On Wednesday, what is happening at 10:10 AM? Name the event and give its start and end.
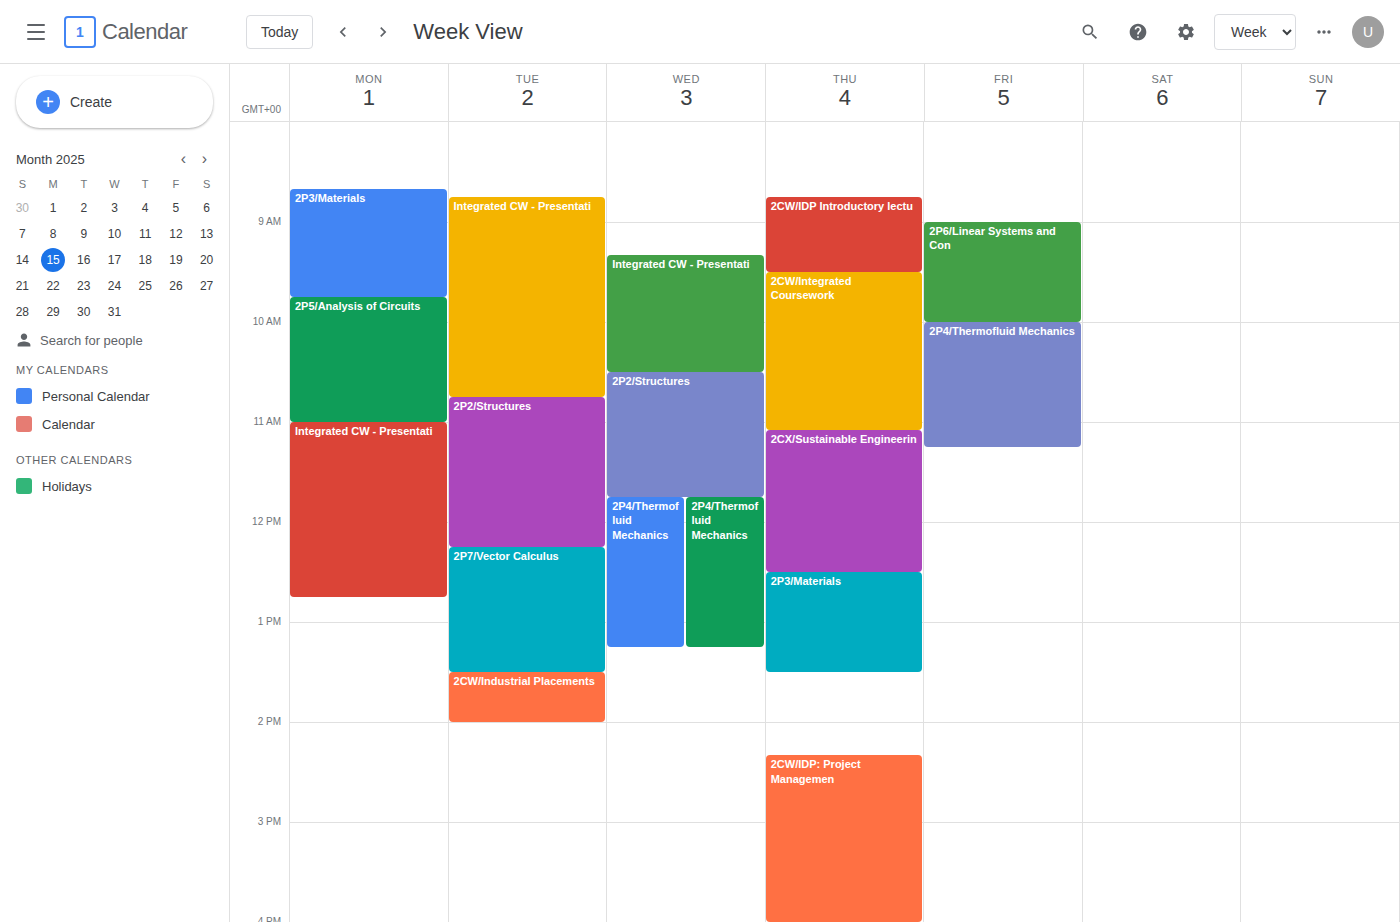
"Integrated CW - Presentati", 9:20 AM to 10:30 AM